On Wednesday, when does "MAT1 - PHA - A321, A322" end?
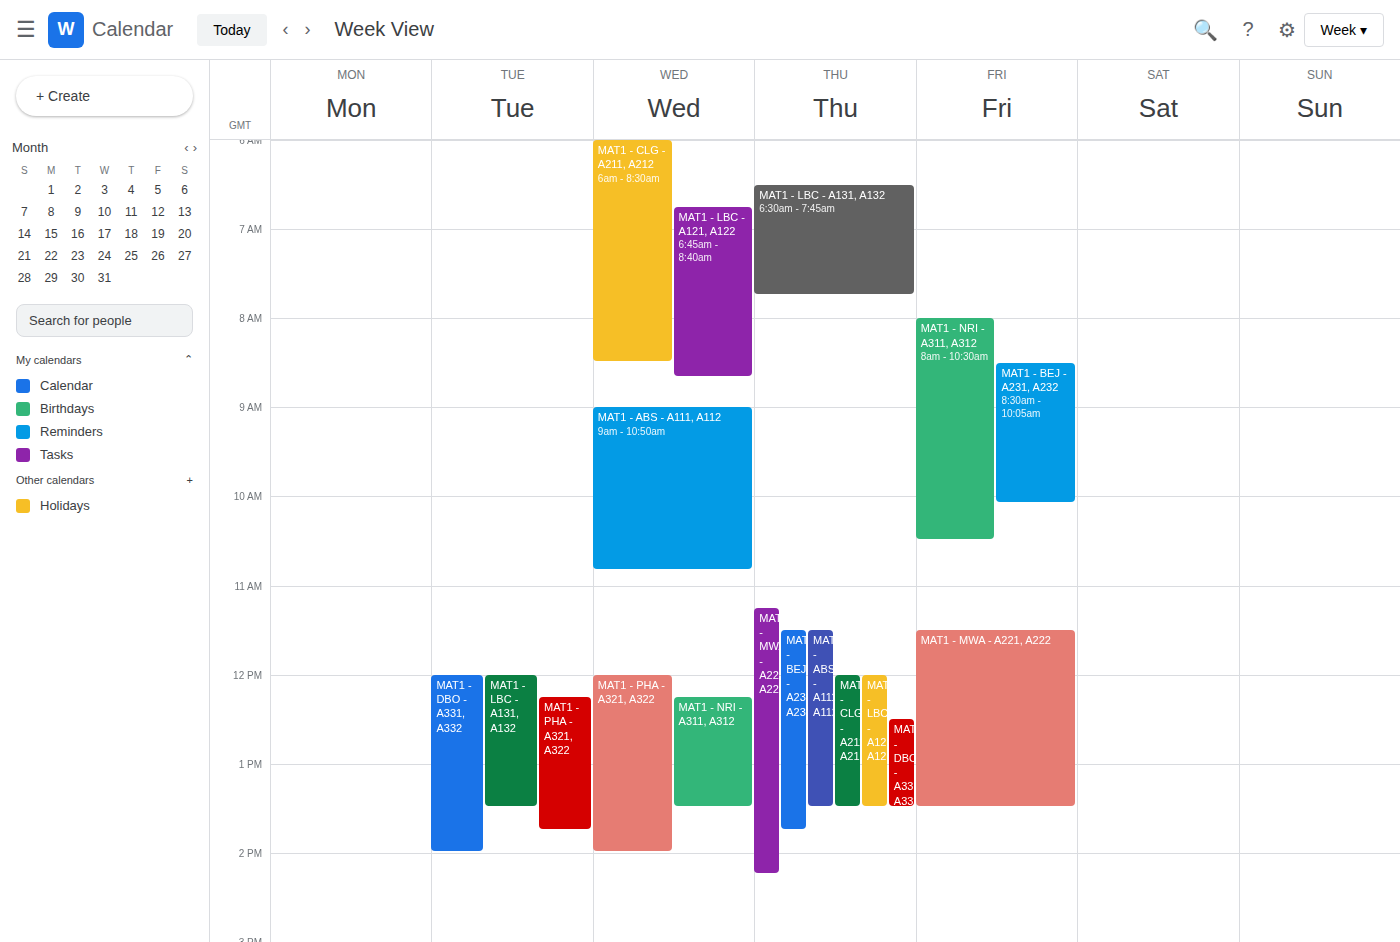
2:00 PM